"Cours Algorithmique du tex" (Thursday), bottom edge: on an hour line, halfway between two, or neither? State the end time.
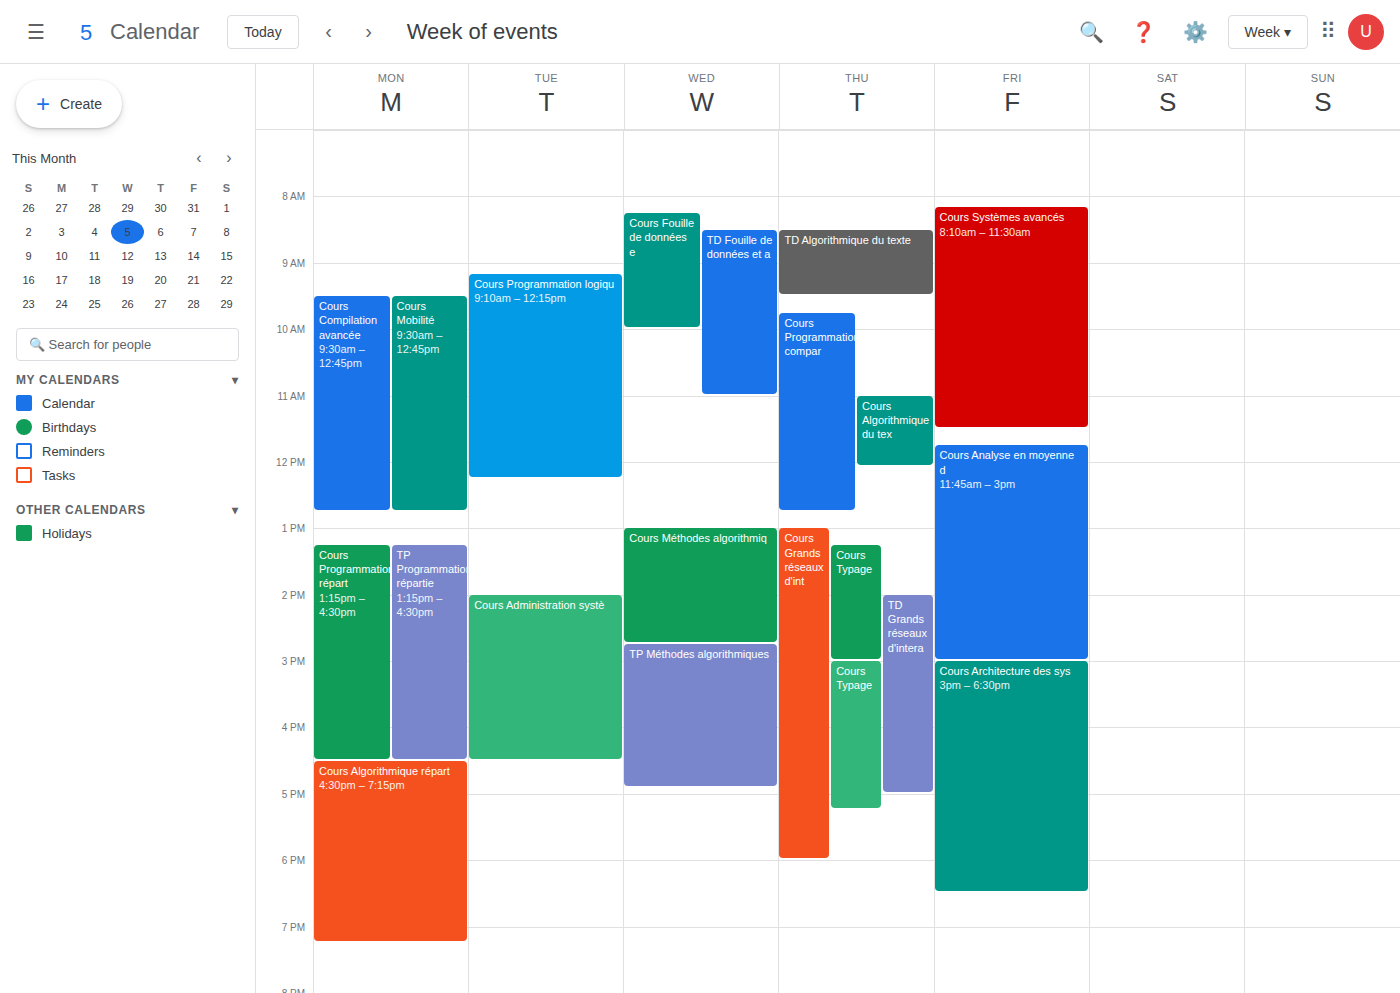
12:05 -- neither: 5 minutes below the 12:00 line and 55 minutes above the 13:00 line.